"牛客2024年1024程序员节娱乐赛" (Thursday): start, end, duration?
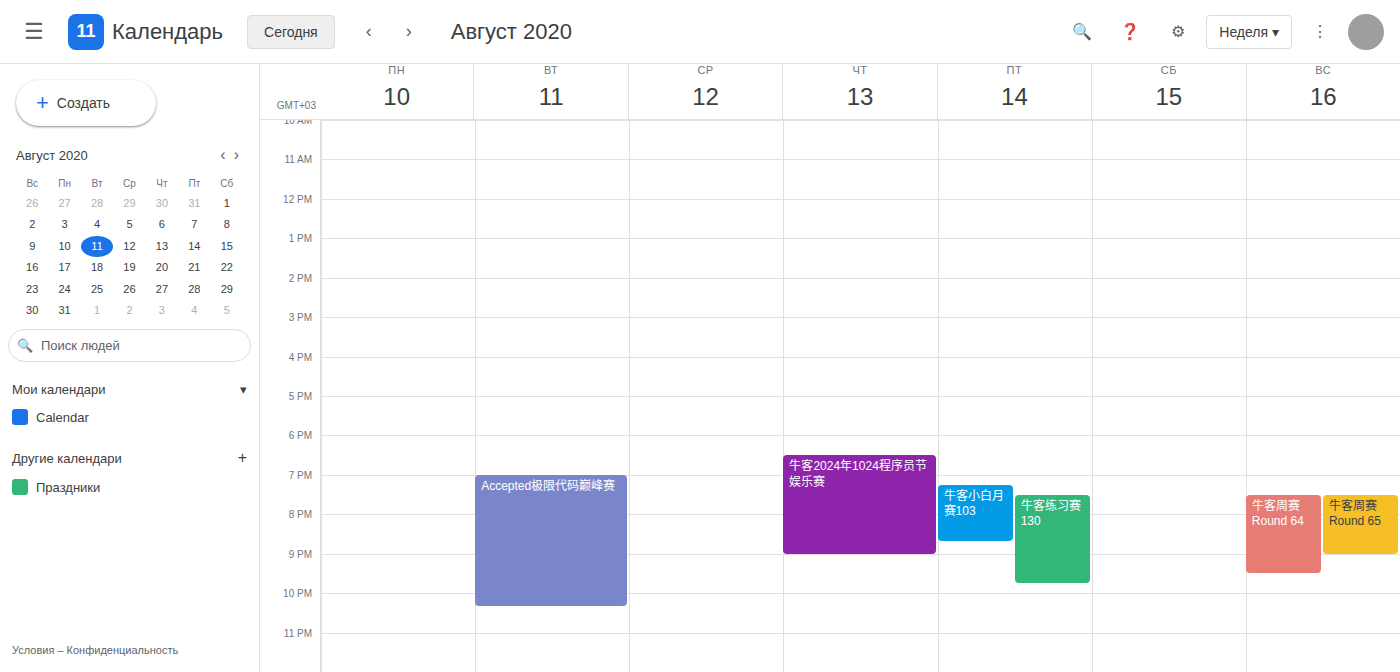
6:30 PM to 9:00 PM, 2 hours 30 minutes